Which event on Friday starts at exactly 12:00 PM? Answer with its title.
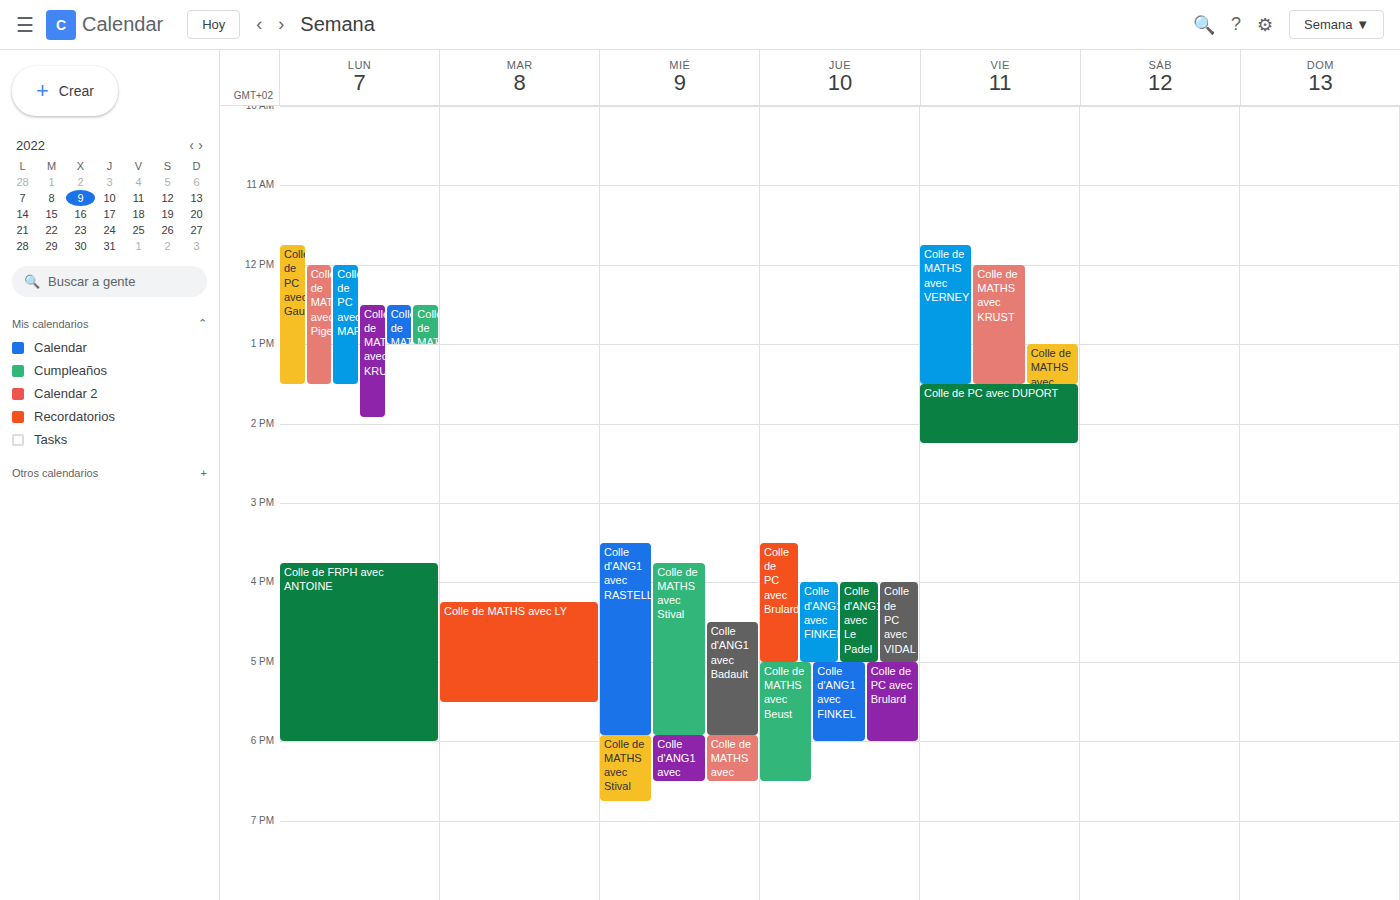
"Colle de MATHS avec KRUST"